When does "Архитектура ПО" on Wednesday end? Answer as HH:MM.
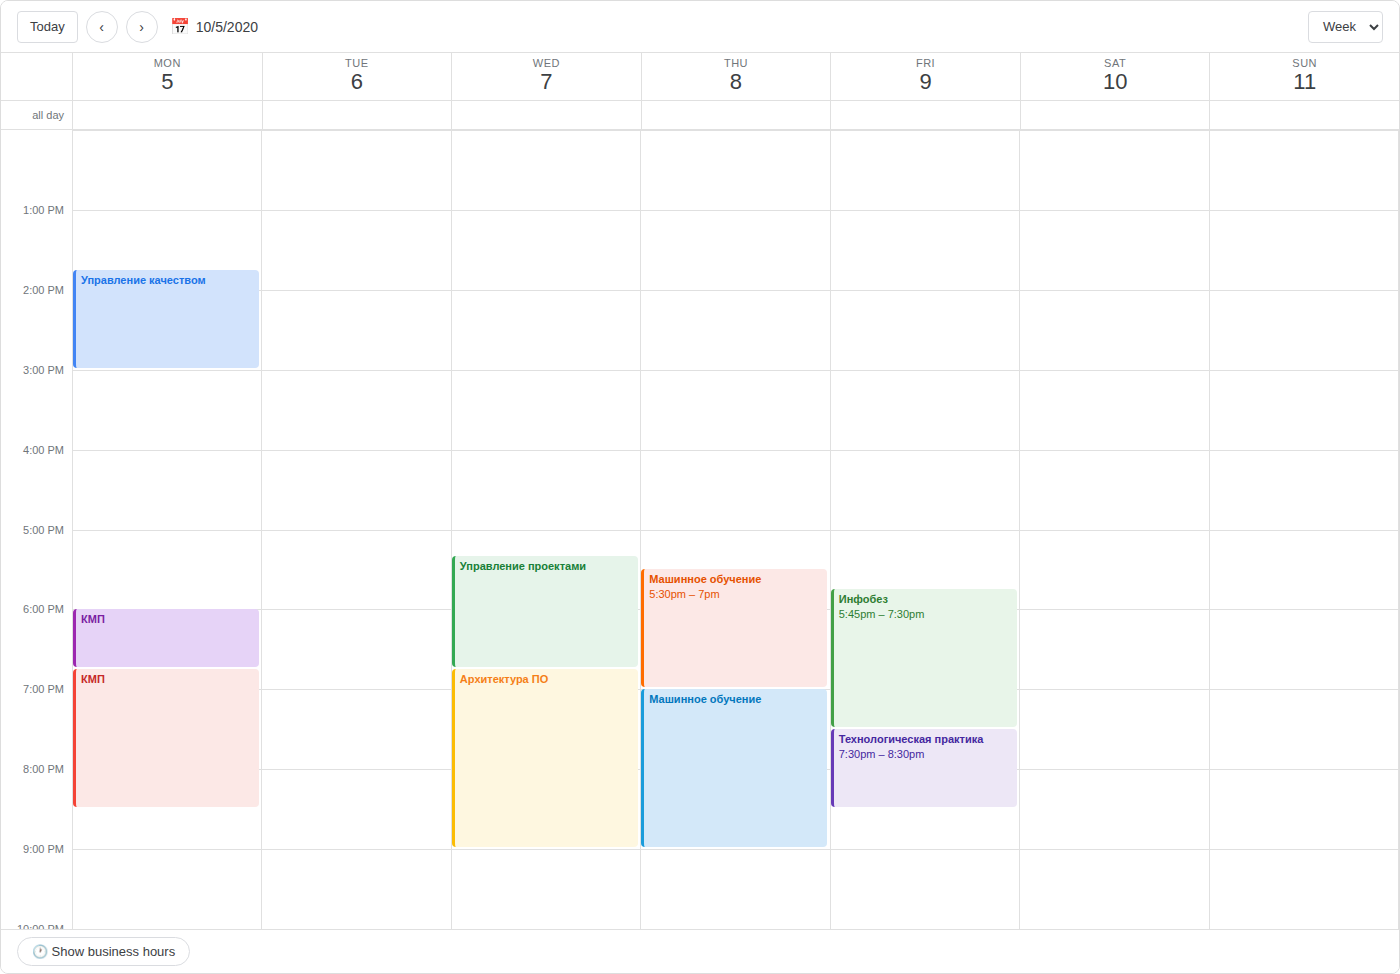
21:00